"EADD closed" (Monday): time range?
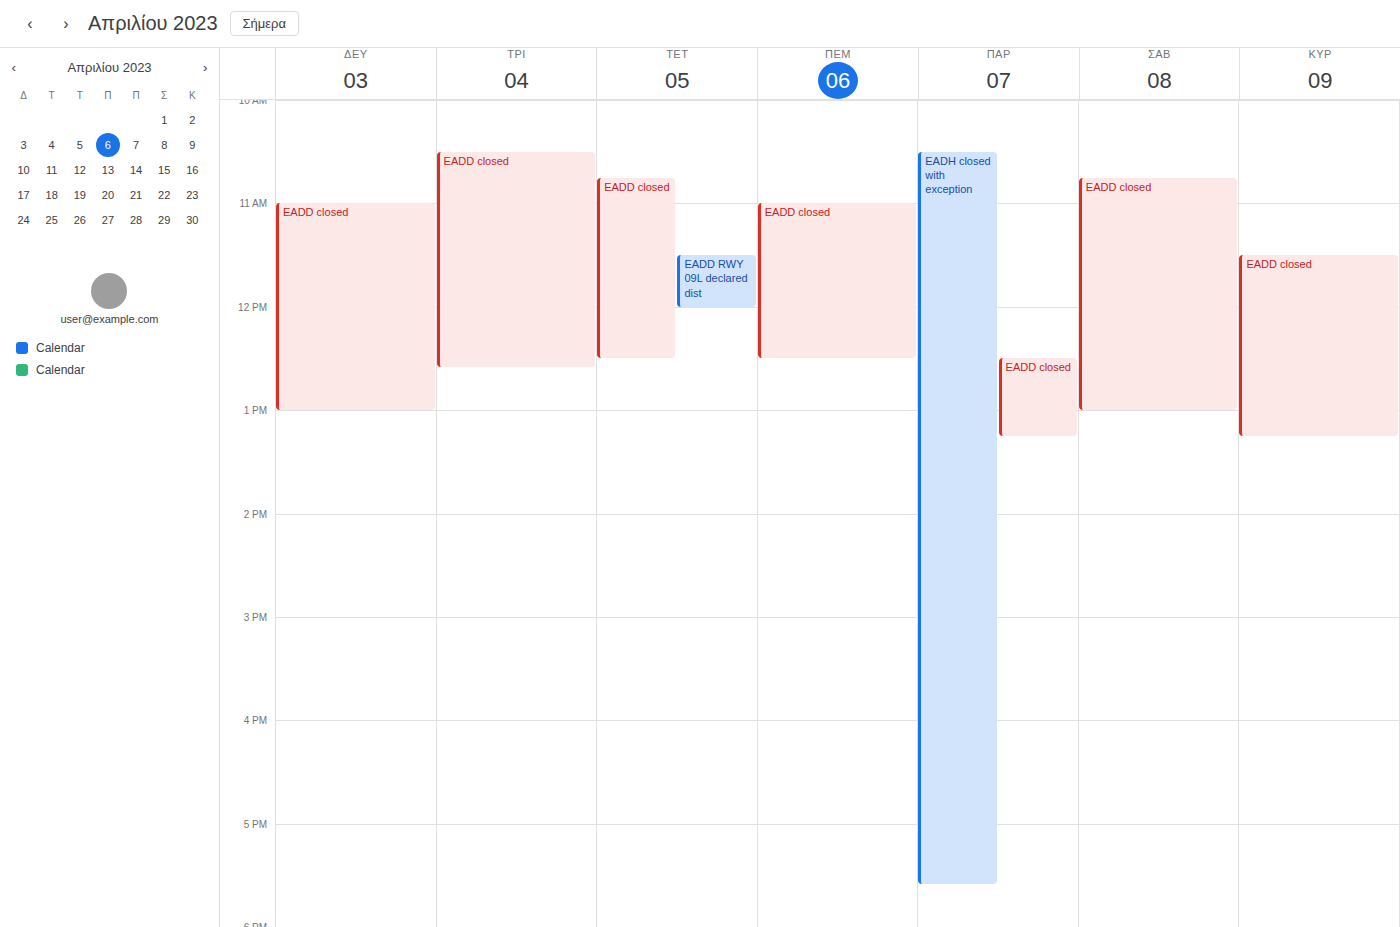
11:00 AM to 1:00 PM